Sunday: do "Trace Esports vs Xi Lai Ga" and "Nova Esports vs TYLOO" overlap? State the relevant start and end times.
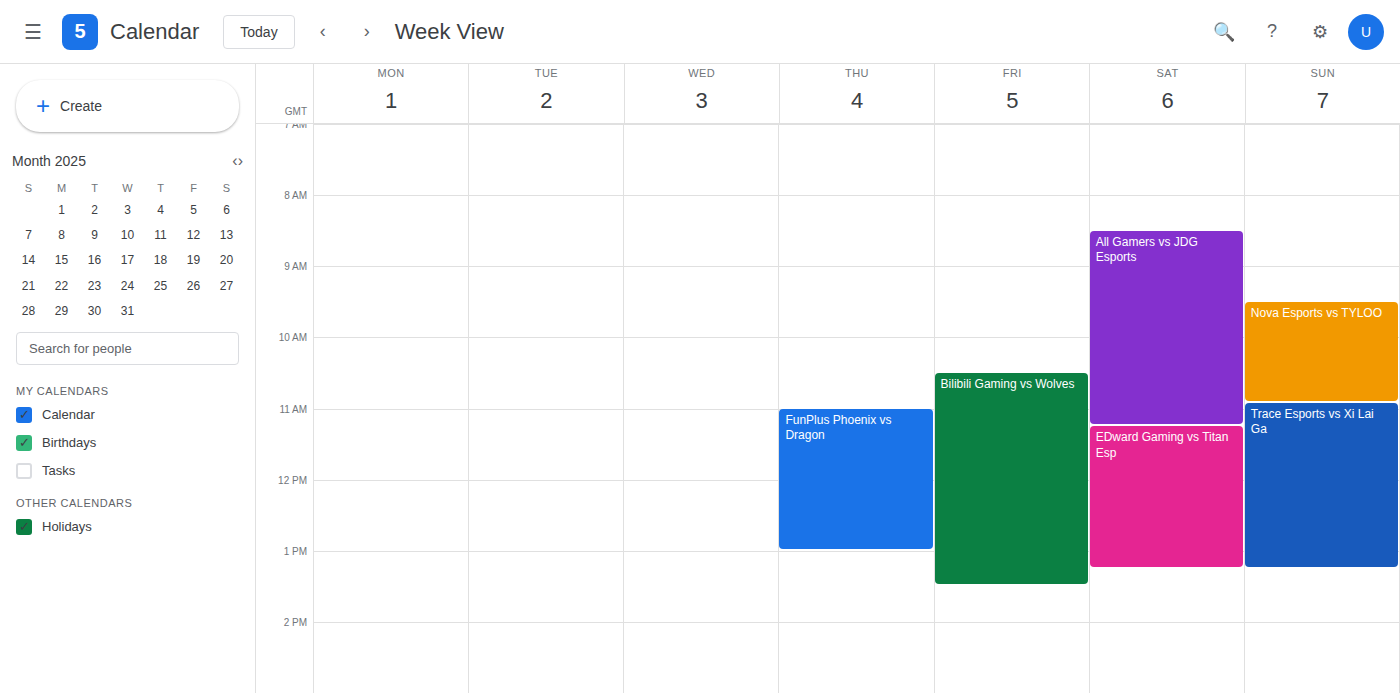
"Nova Esports vs TYLOO" ends at 10:55 AM, exactly when "Trace Esports vs Xi Lai Ga" starts -- they touch but do not overlap.